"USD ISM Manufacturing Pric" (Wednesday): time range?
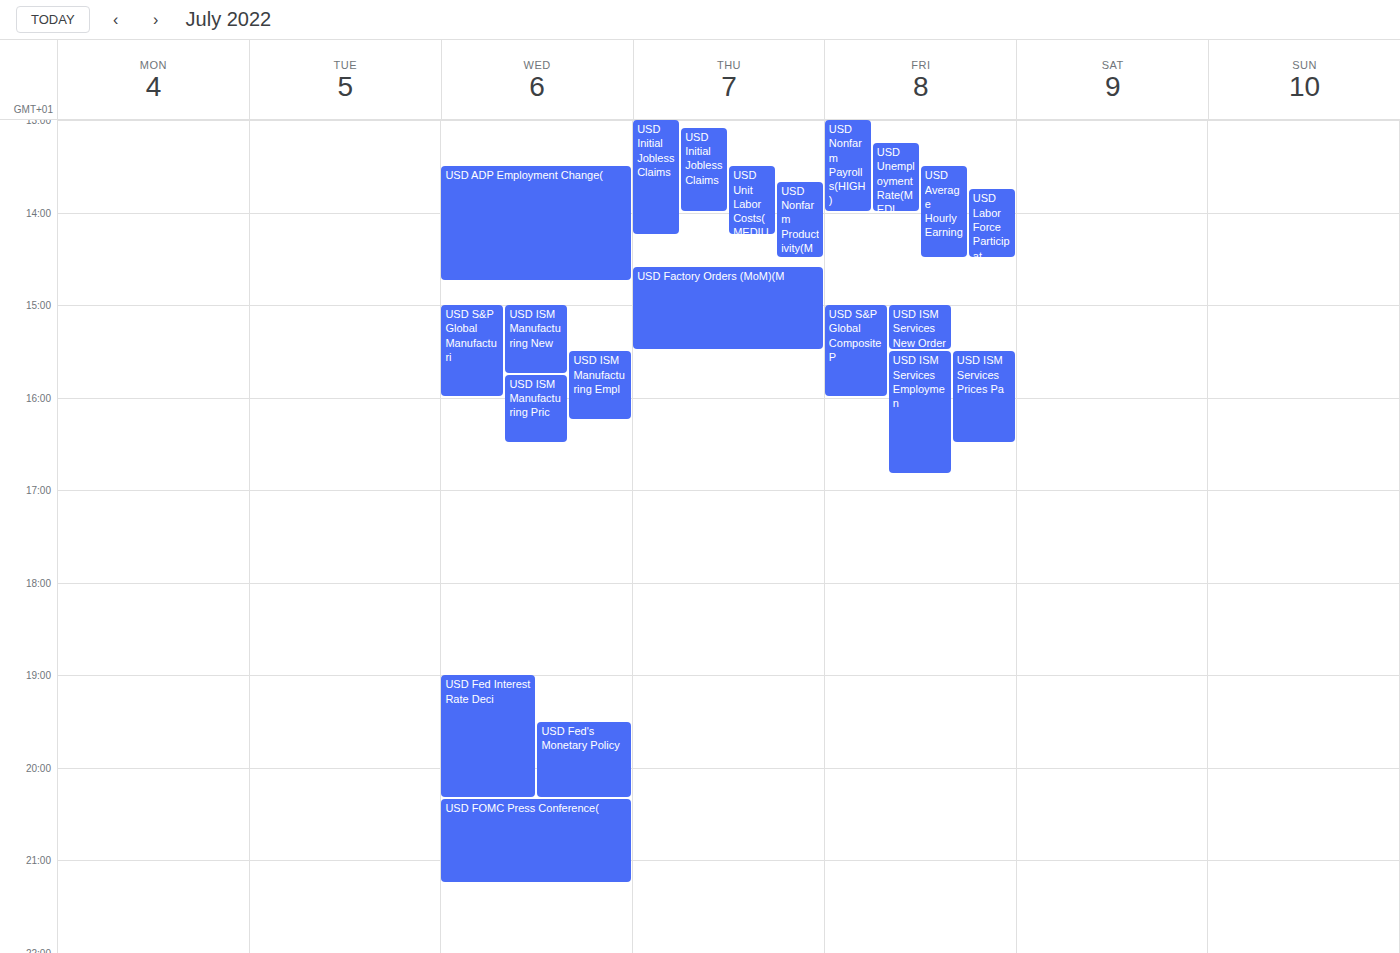
3:45 PM to 4:30 PM